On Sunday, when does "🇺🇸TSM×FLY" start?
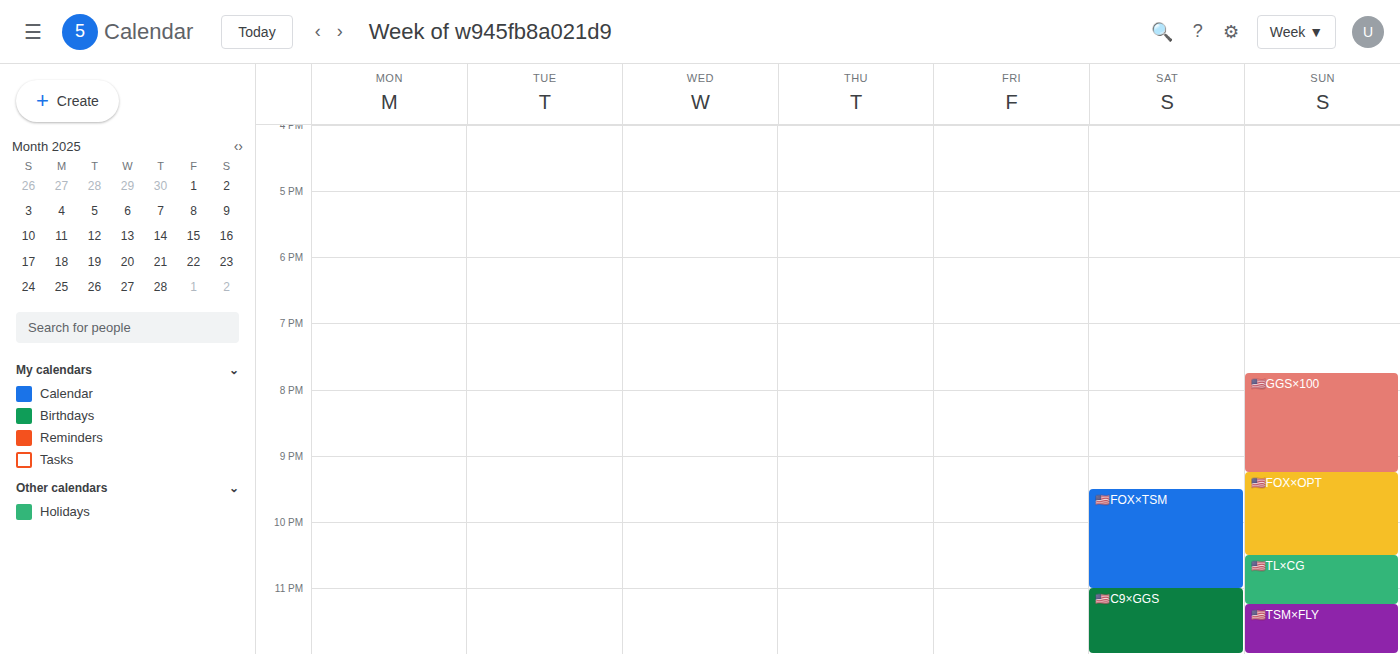
23:15